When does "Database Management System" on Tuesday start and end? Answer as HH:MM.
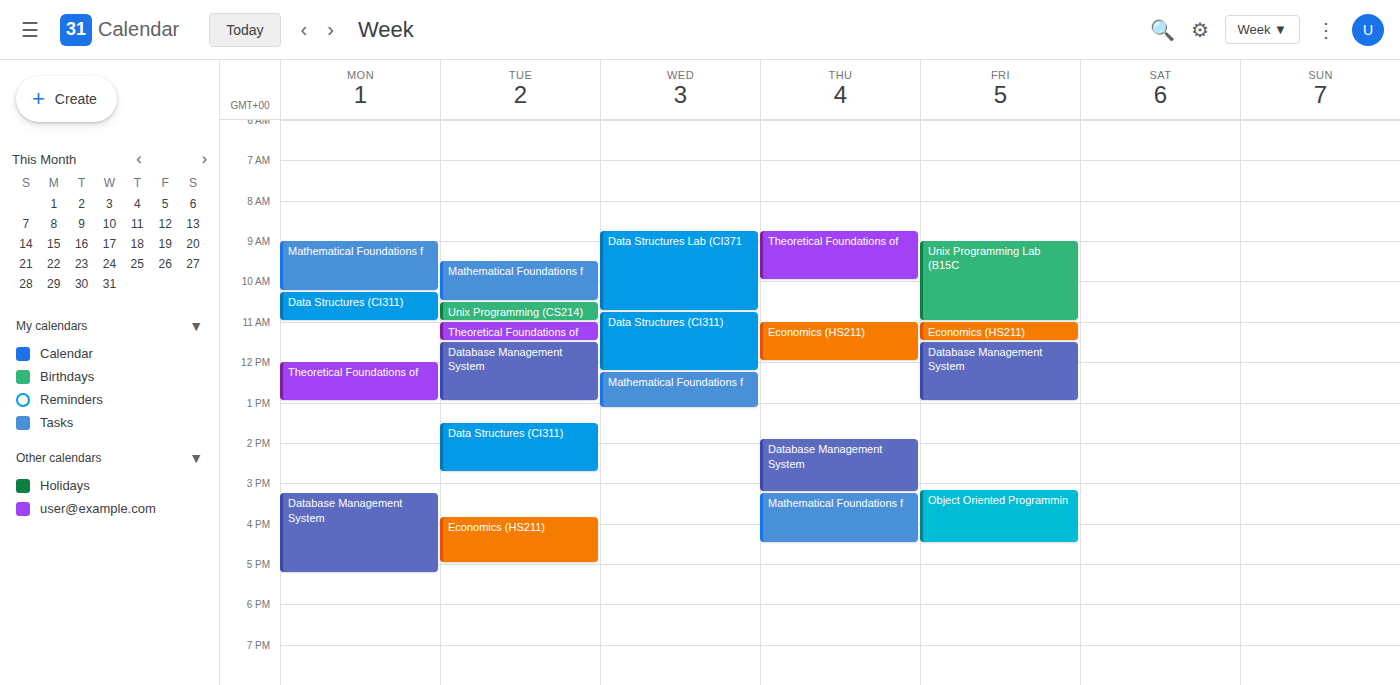
11:30 to 13:00